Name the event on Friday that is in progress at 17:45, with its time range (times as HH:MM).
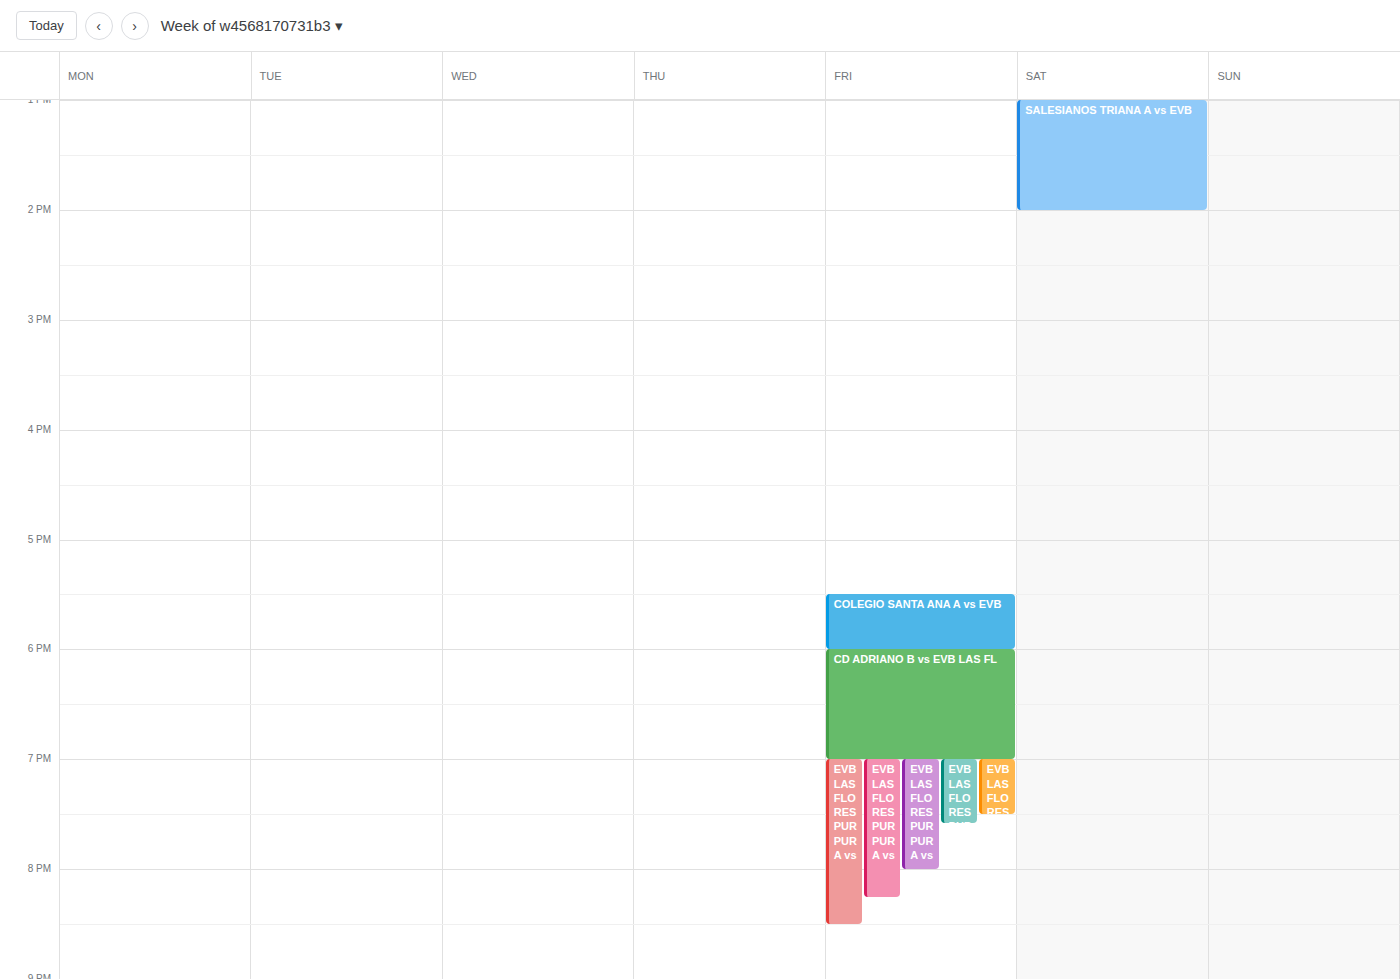
"COLEGIO SANTA ANA A vs EVB", 17:30 to 18:00